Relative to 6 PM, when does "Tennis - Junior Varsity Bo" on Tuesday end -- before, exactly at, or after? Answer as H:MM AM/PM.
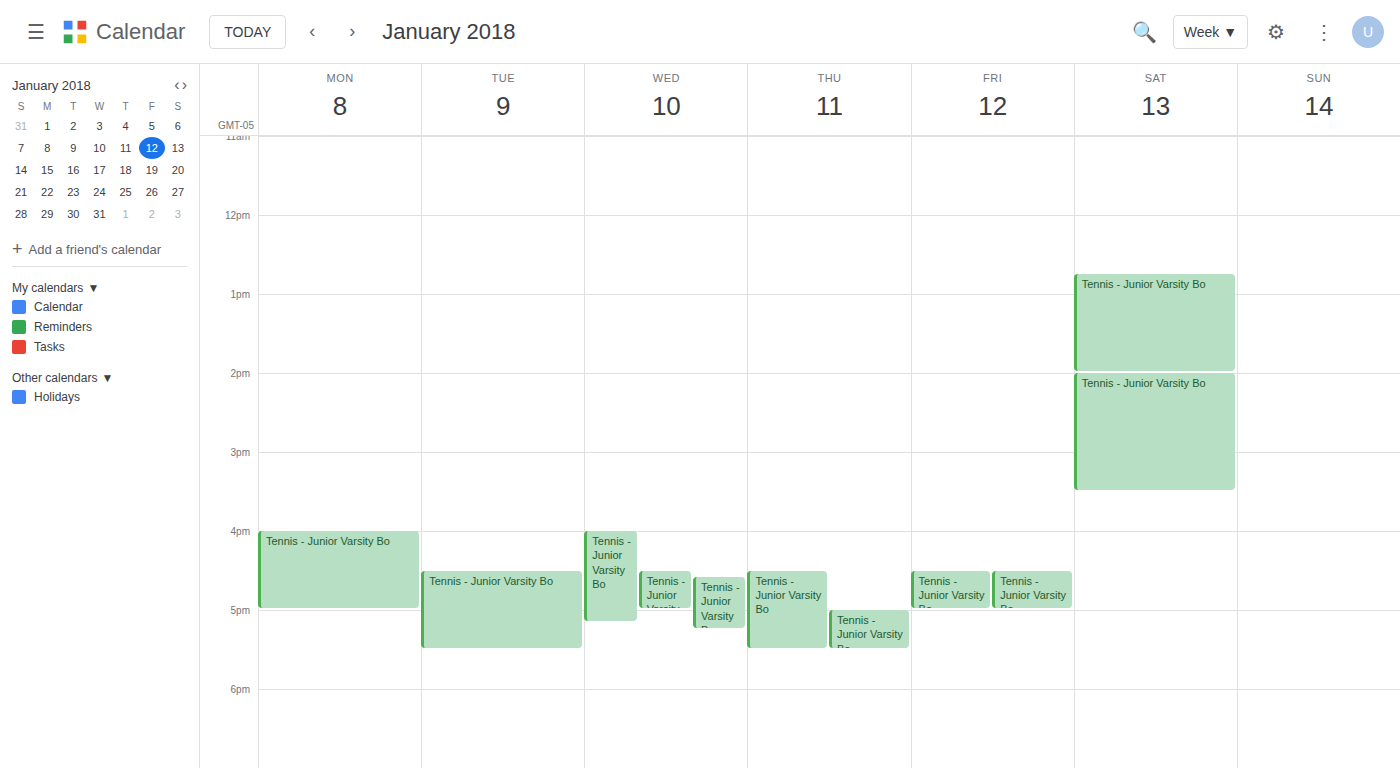
5:30 PM -- before 6 PM, 30 minutes above the 6 PM line.